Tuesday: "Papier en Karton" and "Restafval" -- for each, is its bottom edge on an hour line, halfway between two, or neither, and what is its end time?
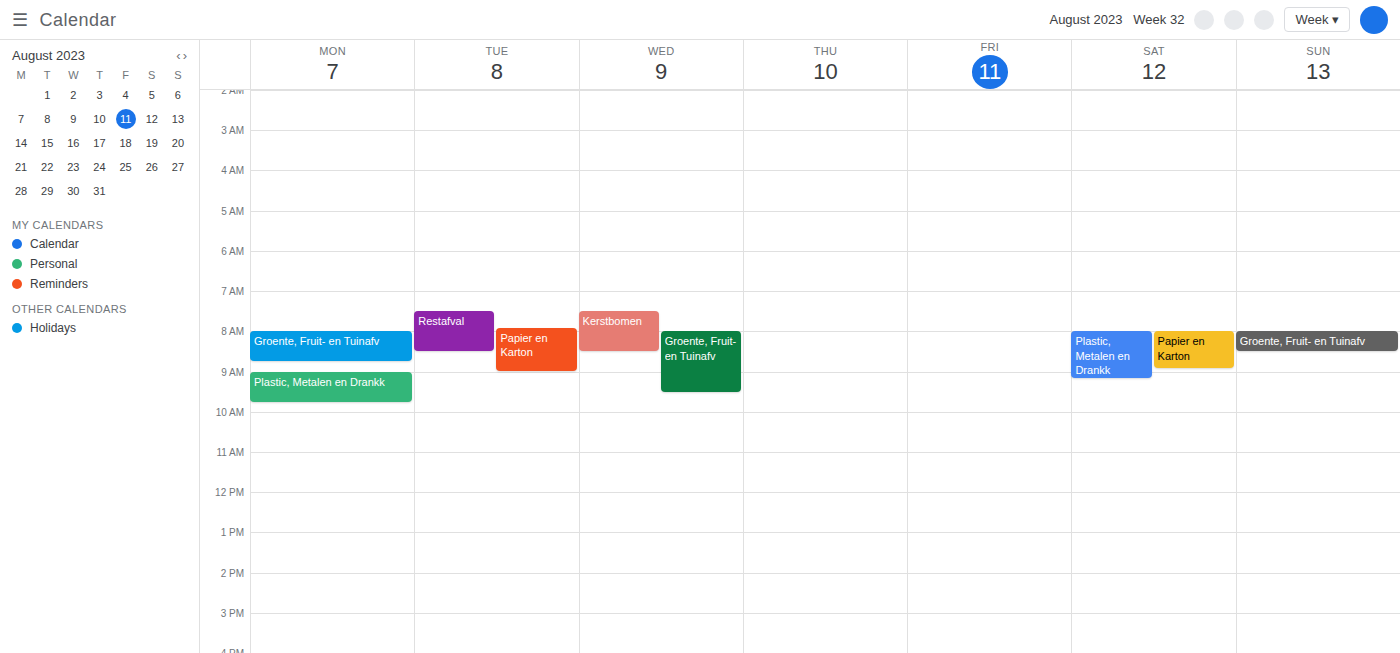
"Papier en Karton": 9:00 AM, exactly on the 9 AM line. "Restafval": 8:30 AM, halfway between the 8 AM and 9 AM lines.